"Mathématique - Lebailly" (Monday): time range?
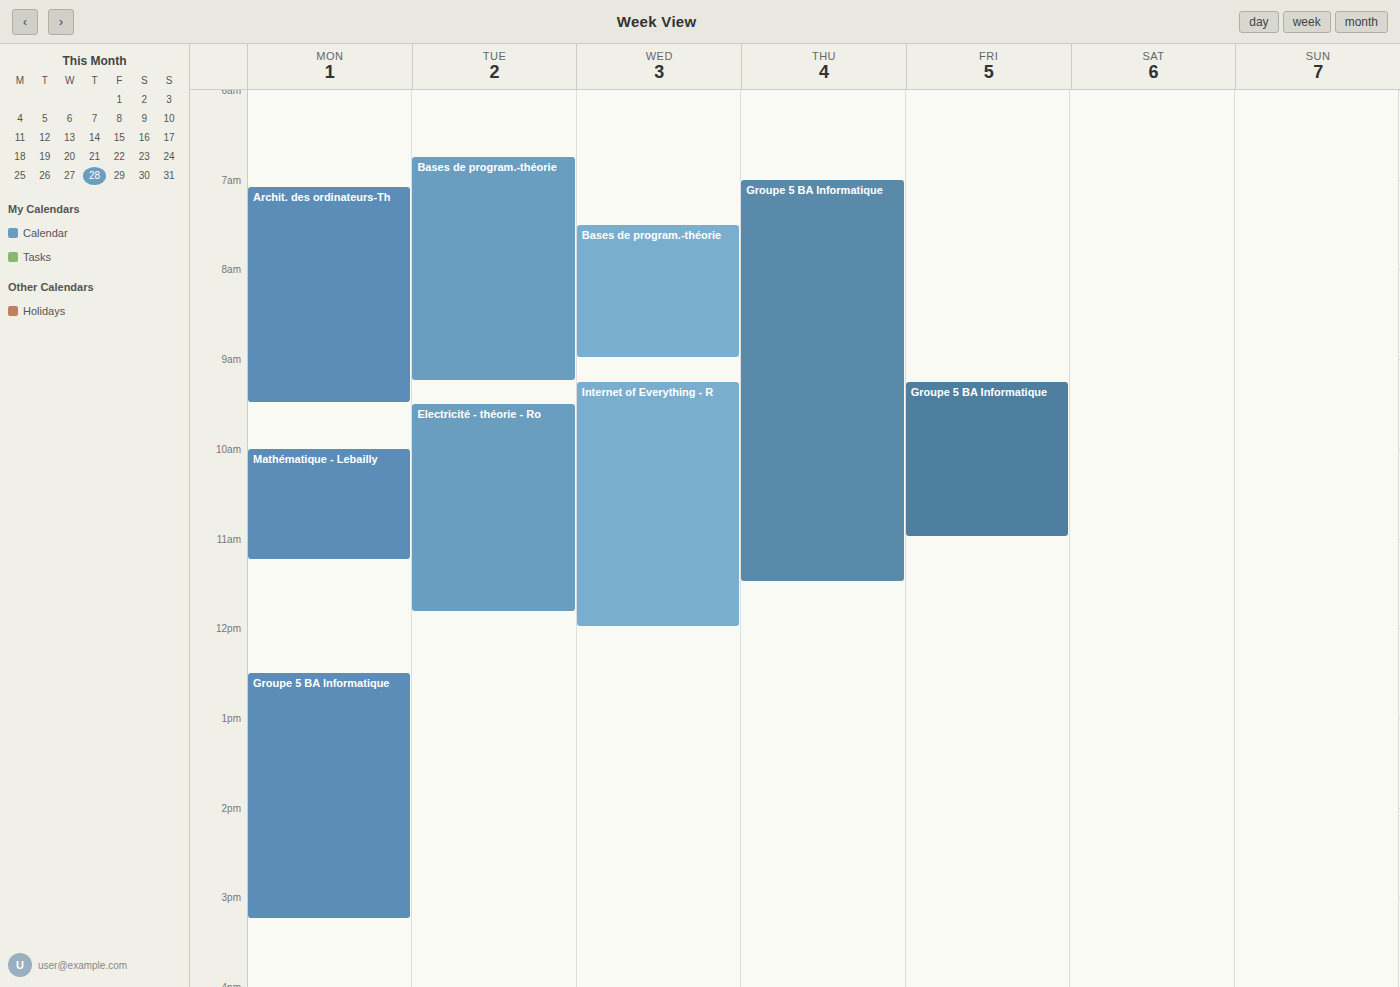
10:00 AM to 11:15 AM